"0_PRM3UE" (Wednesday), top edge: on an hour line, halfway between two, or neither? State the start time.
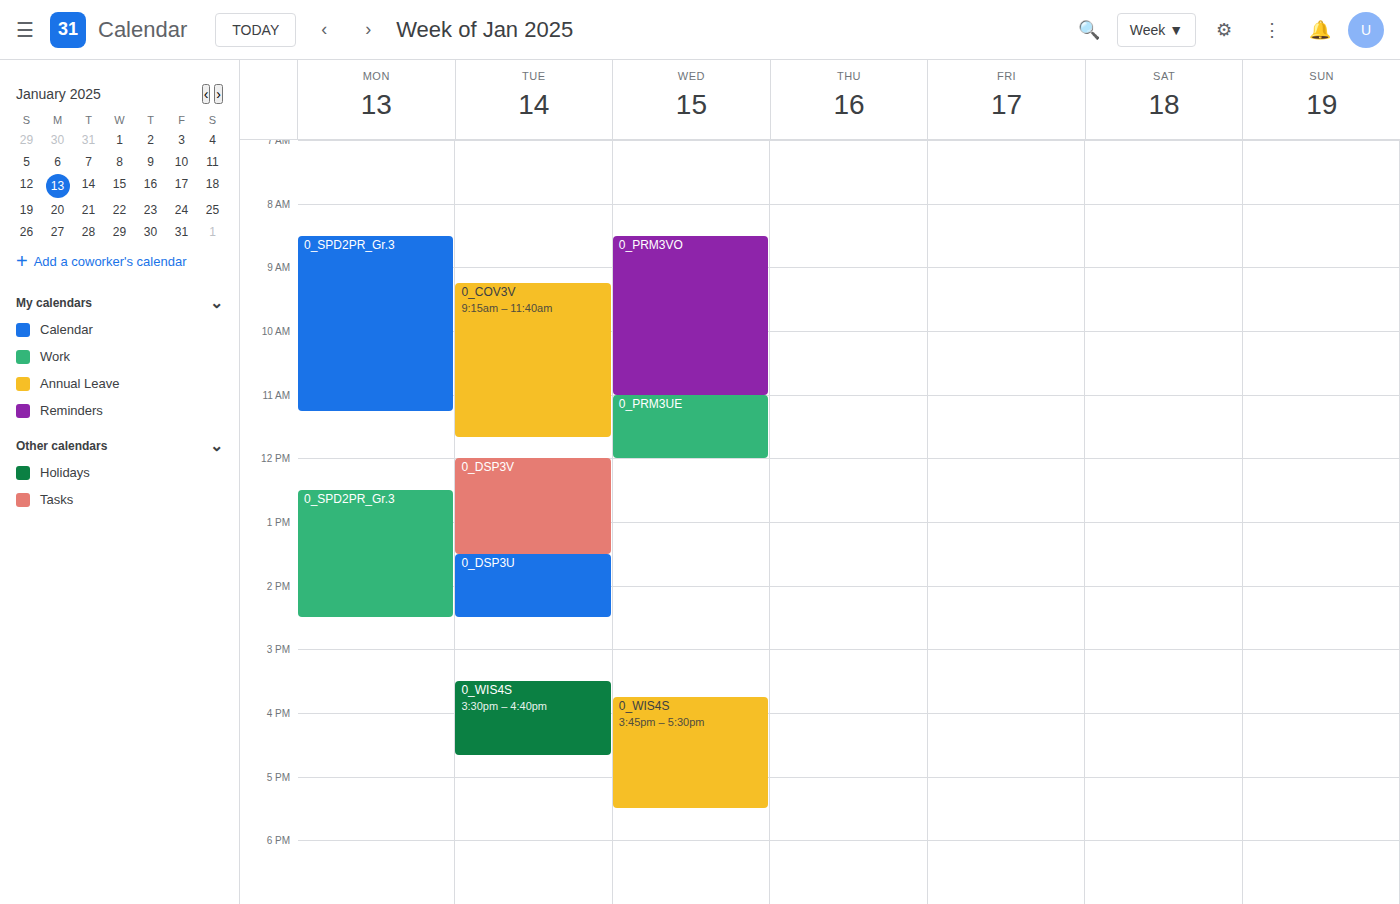
11:00 AM -- exactly on the 11 AM line.